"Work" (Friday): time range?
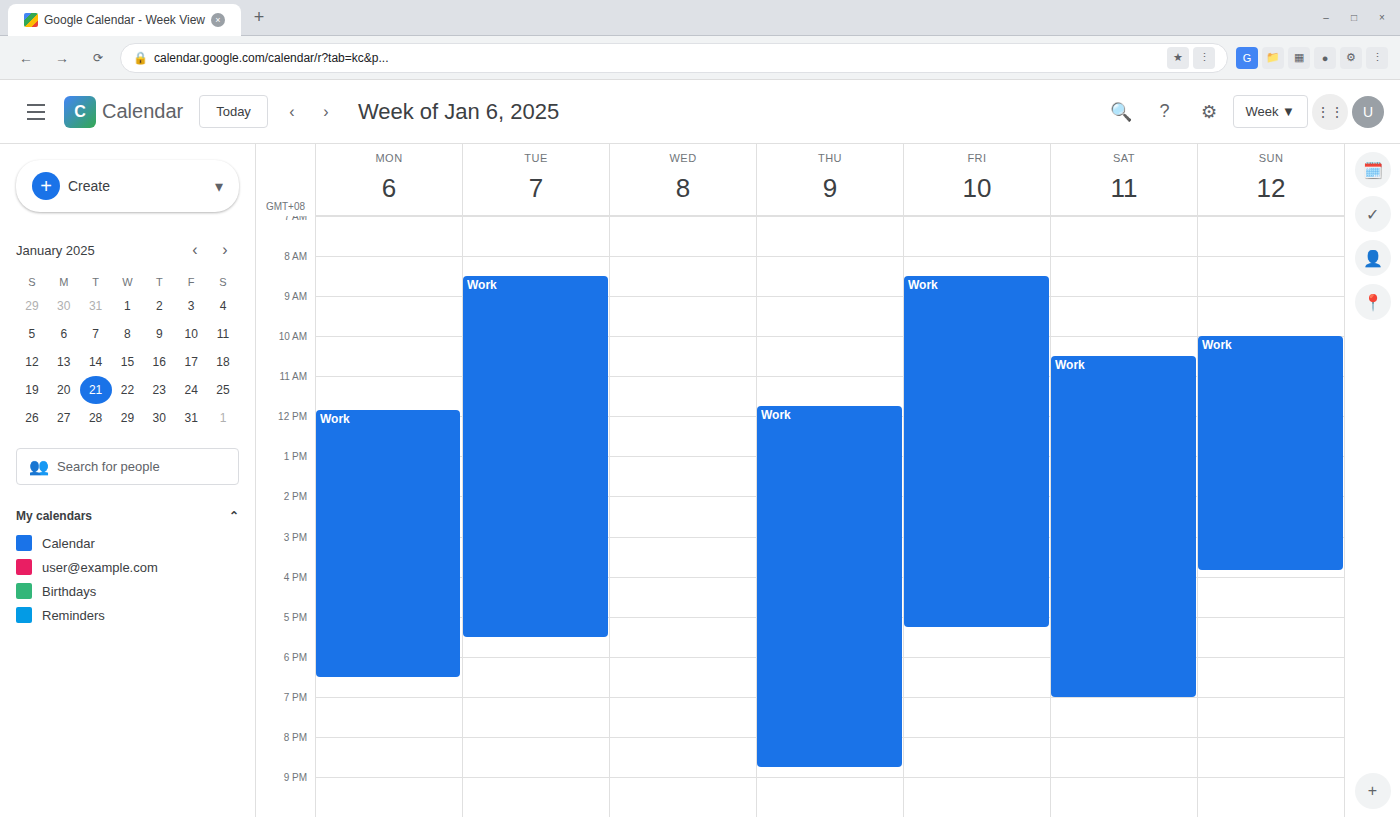
8:30 AM to 5:15 PM